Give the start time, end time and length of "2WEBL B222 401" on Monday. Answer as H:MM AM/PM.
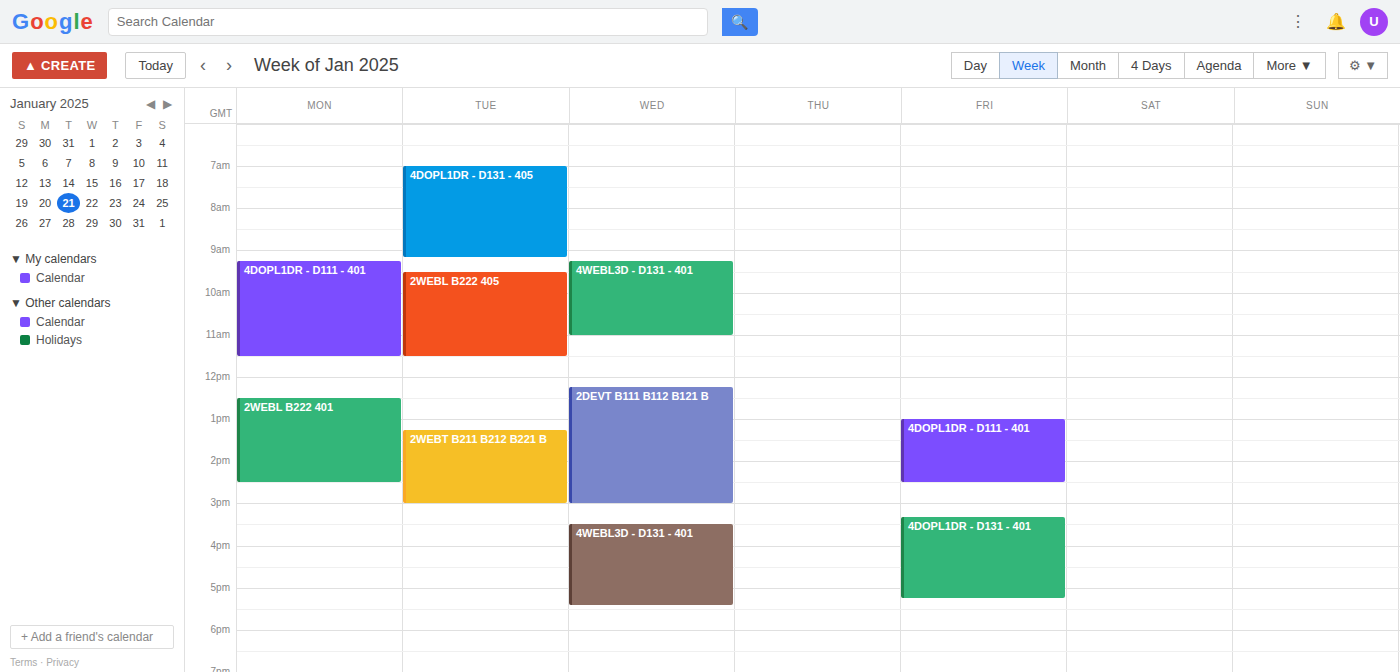
12:30 PM to 2:30 PM, 2 hours